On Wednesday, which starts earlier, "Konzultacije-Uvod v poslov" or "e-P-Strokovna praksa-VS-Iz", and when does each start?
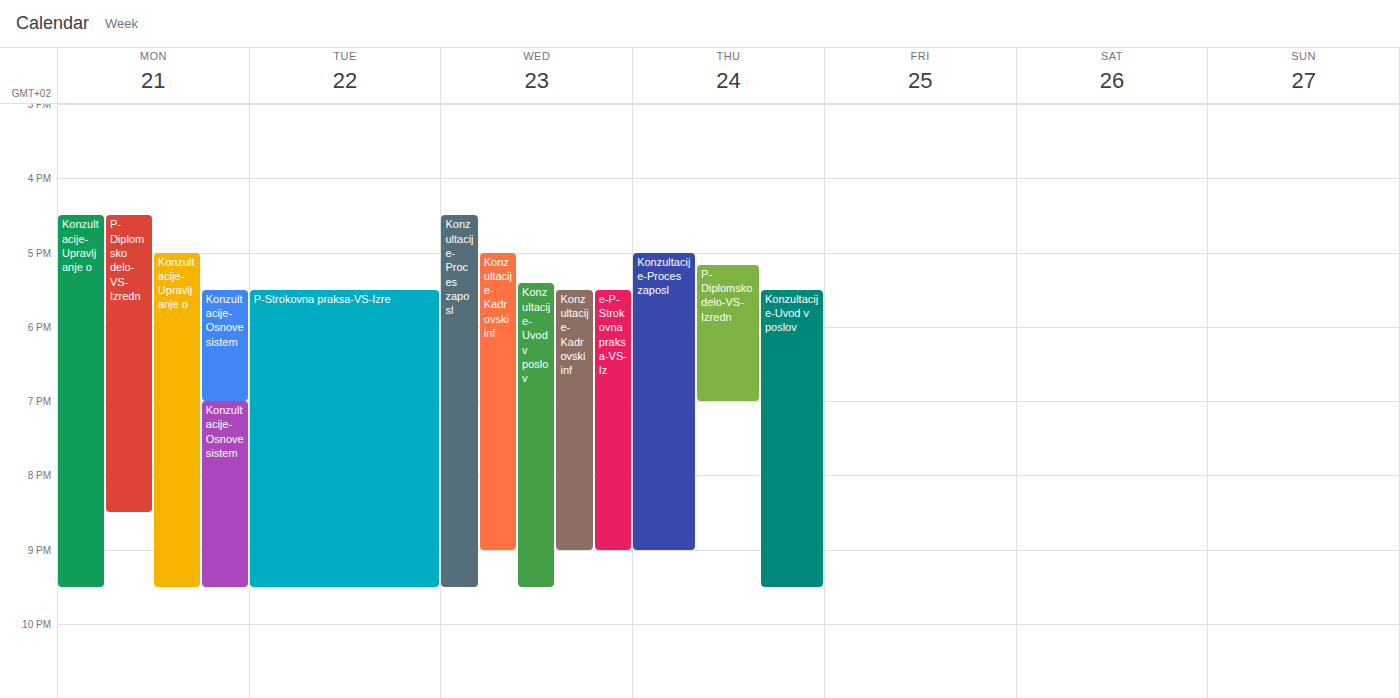
"Konzultacije-Uvod v poslov" 5:25 PM; "e-P-Strokovna praksa-VS-Iz" 5:30 PM.